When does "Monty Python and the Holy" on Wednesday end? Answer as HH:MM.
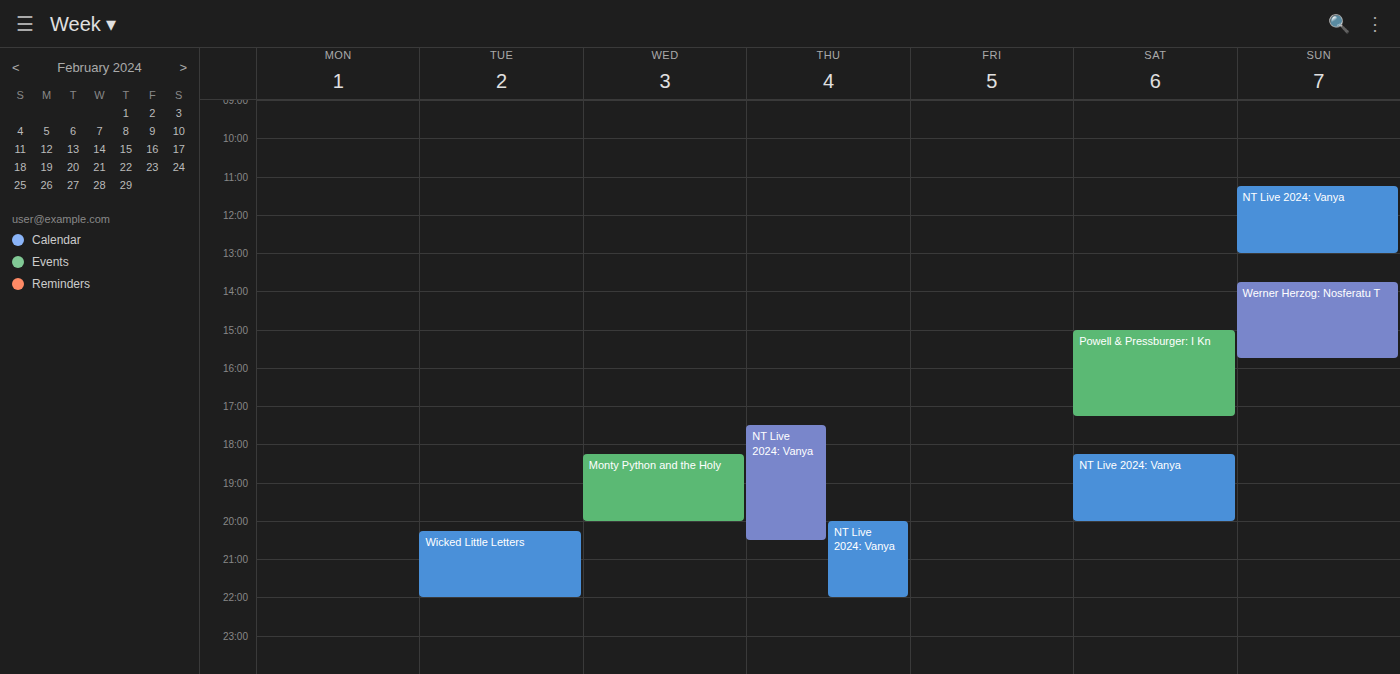
20:00